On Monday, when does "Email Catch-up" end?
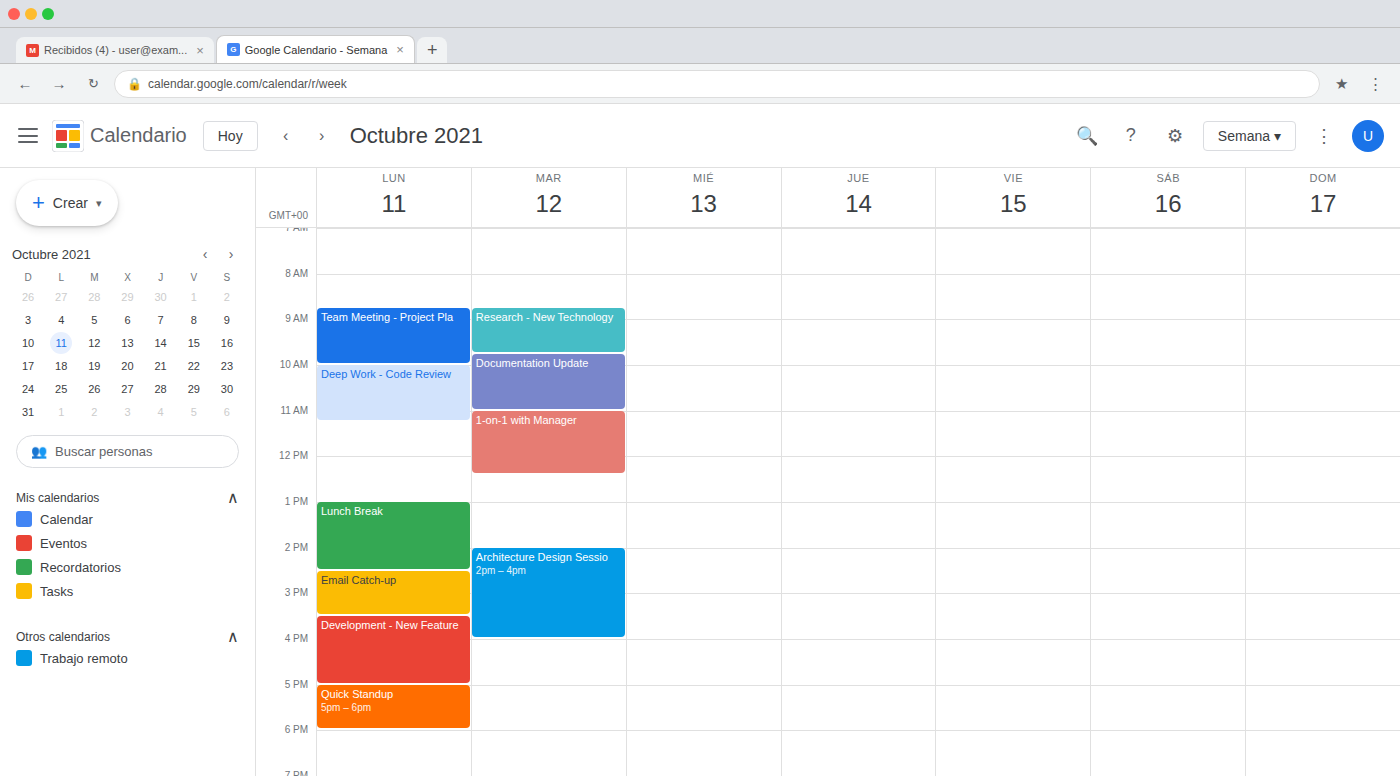
15:30